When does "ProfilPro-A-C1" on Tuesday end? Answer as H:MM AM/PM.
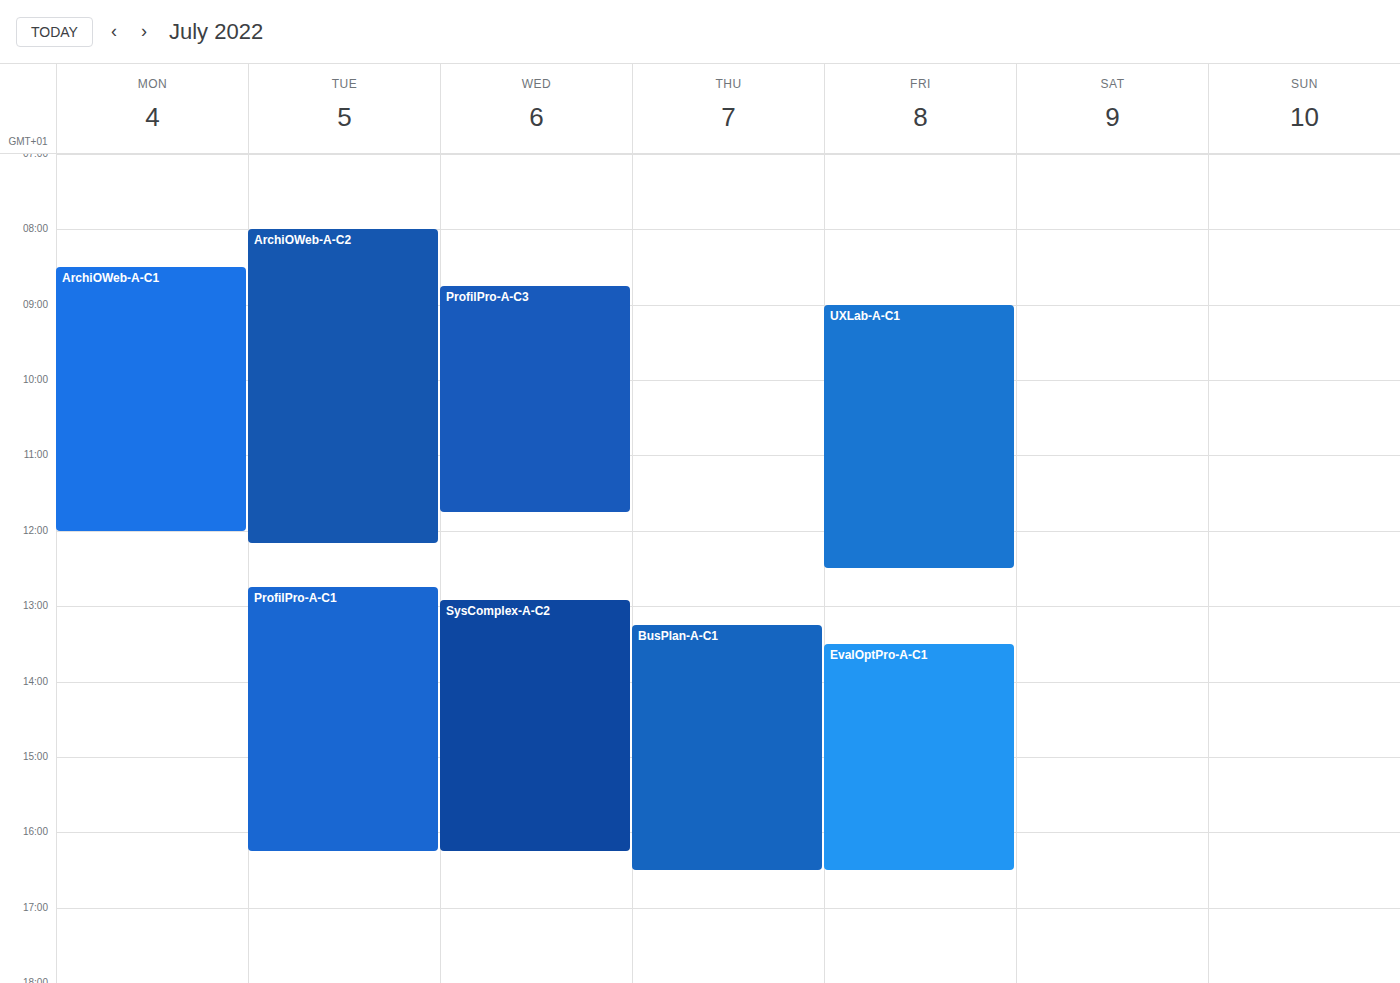
4:15 PM